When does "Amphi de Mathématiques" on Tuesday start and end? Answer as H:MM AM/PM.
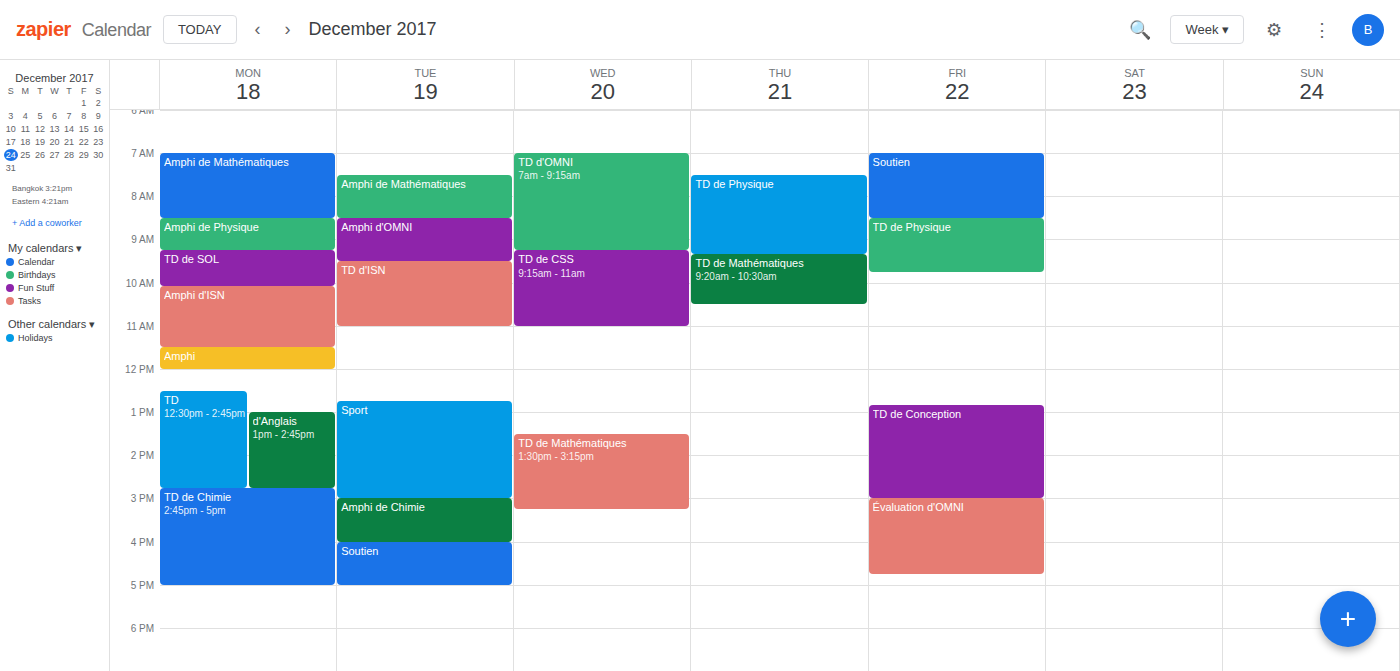
7:30 AM to 8:30 AM